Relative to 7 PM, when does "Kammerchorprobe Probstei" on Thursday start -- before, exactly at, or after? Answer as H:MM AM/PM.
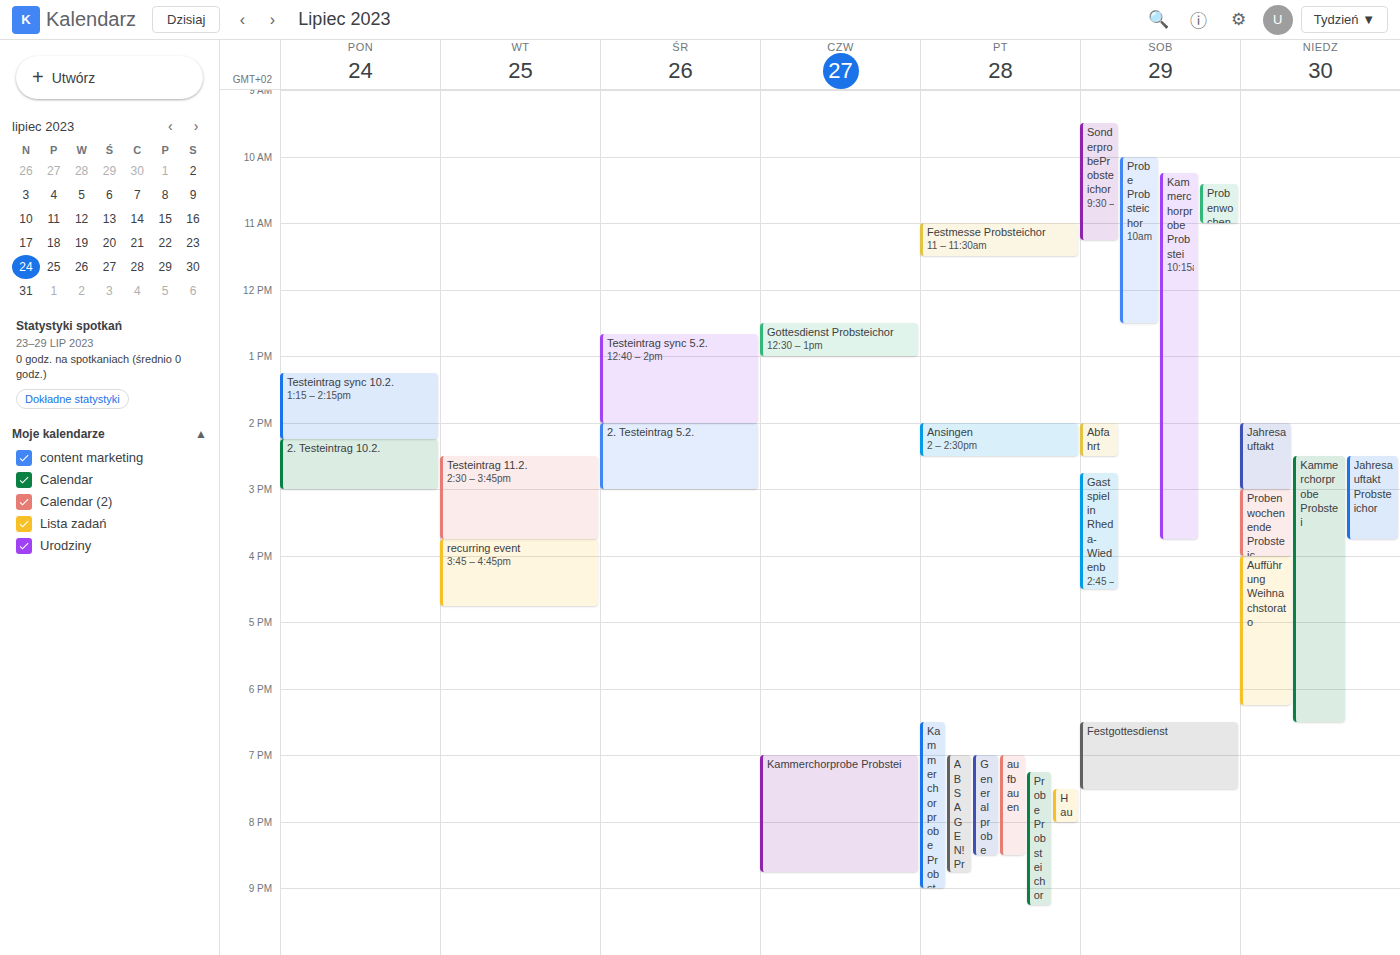
7:00 PM -- exactly at 7 PM, on the 7 PM line.